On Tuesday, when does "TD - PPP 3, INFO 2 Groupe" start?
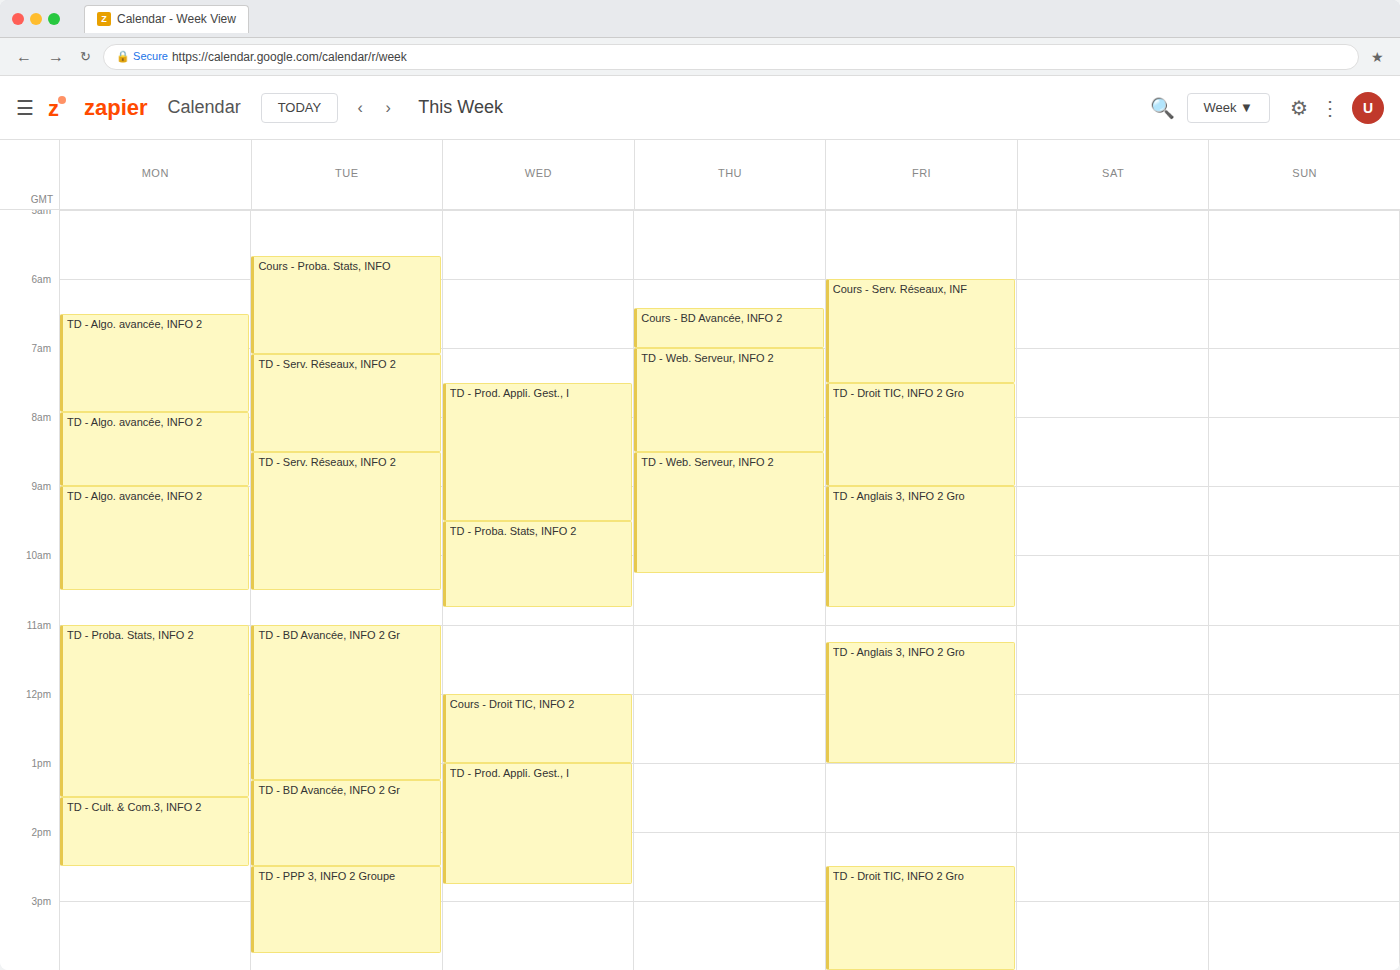
14:30